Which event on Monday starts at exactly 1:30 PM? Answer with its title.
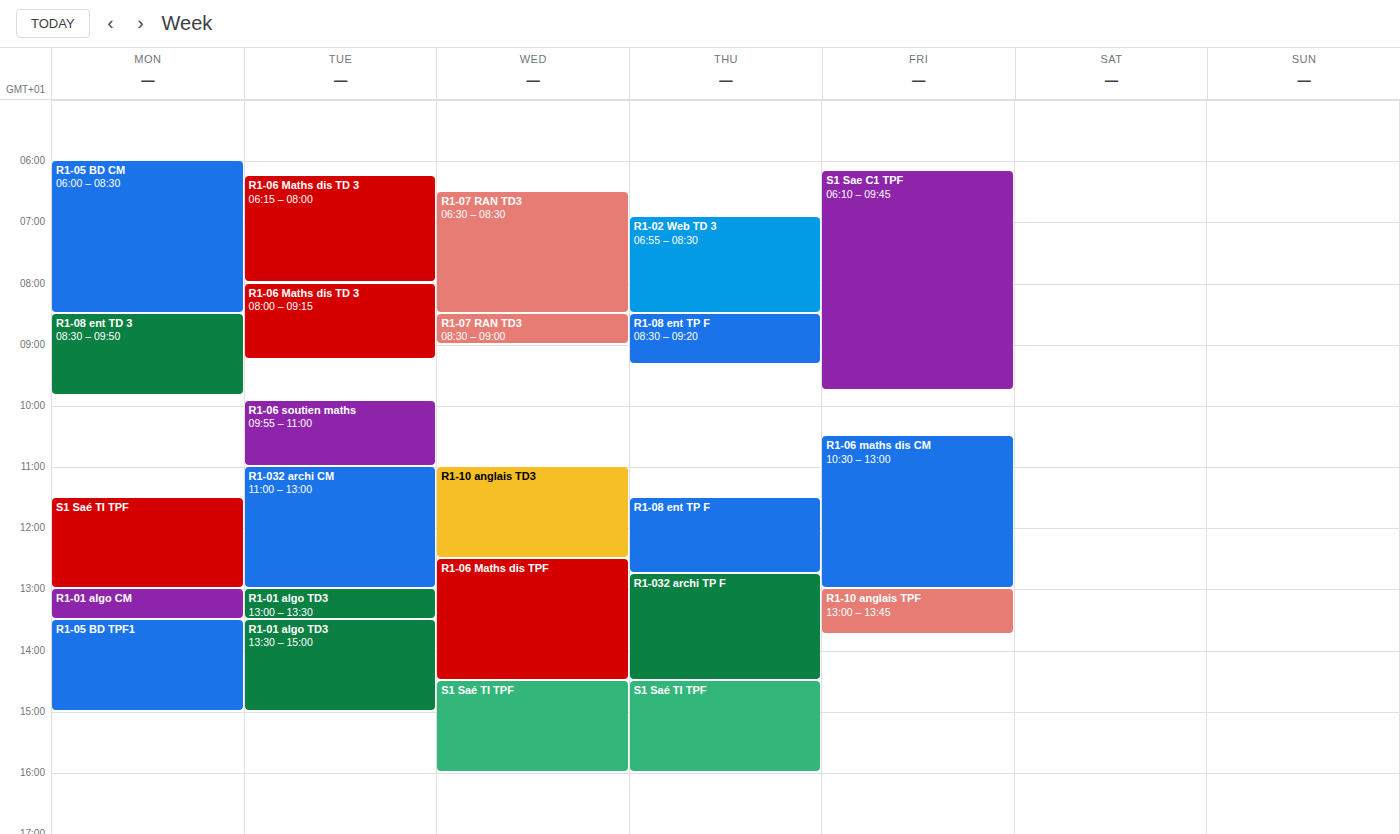
"R1-05 BD TPF1"